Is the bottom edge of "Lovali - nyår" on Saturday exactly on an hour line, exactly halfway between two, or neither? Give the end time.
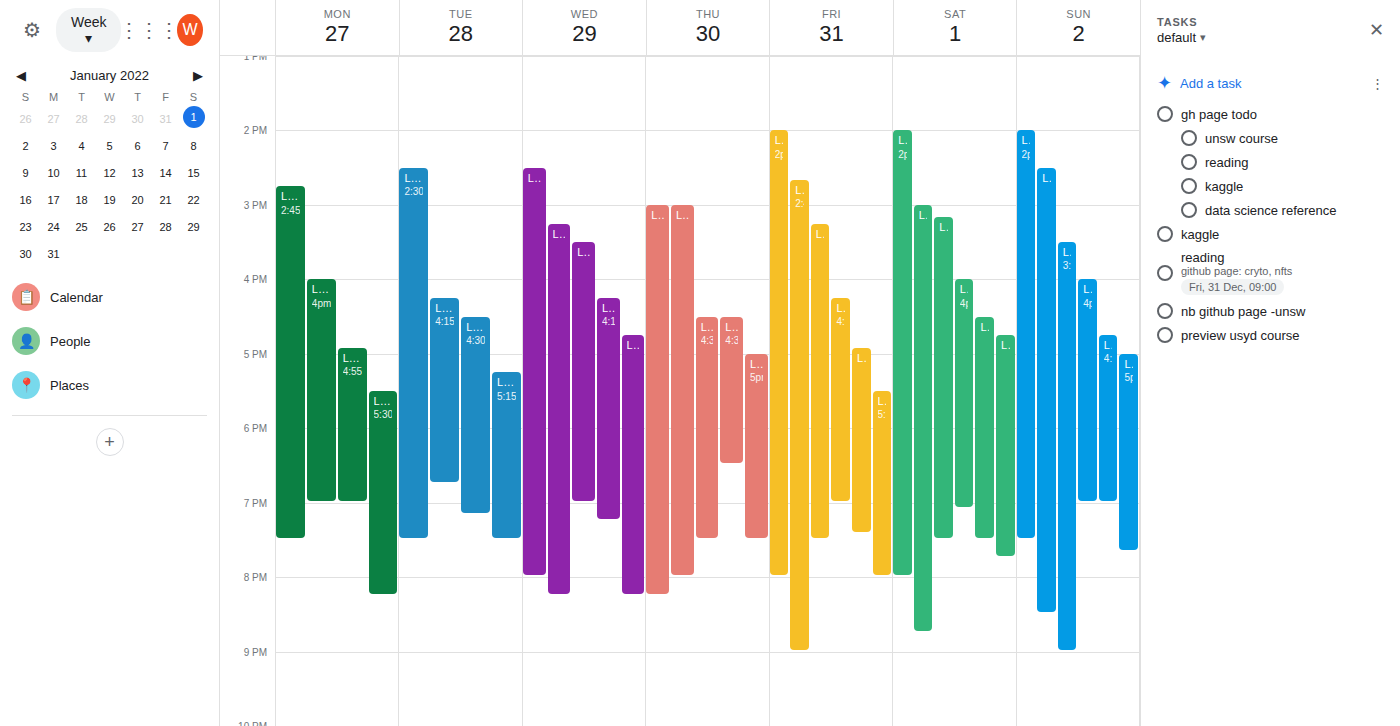
7:30 PM -- halfway between the 7 PM and 8 PM lines.